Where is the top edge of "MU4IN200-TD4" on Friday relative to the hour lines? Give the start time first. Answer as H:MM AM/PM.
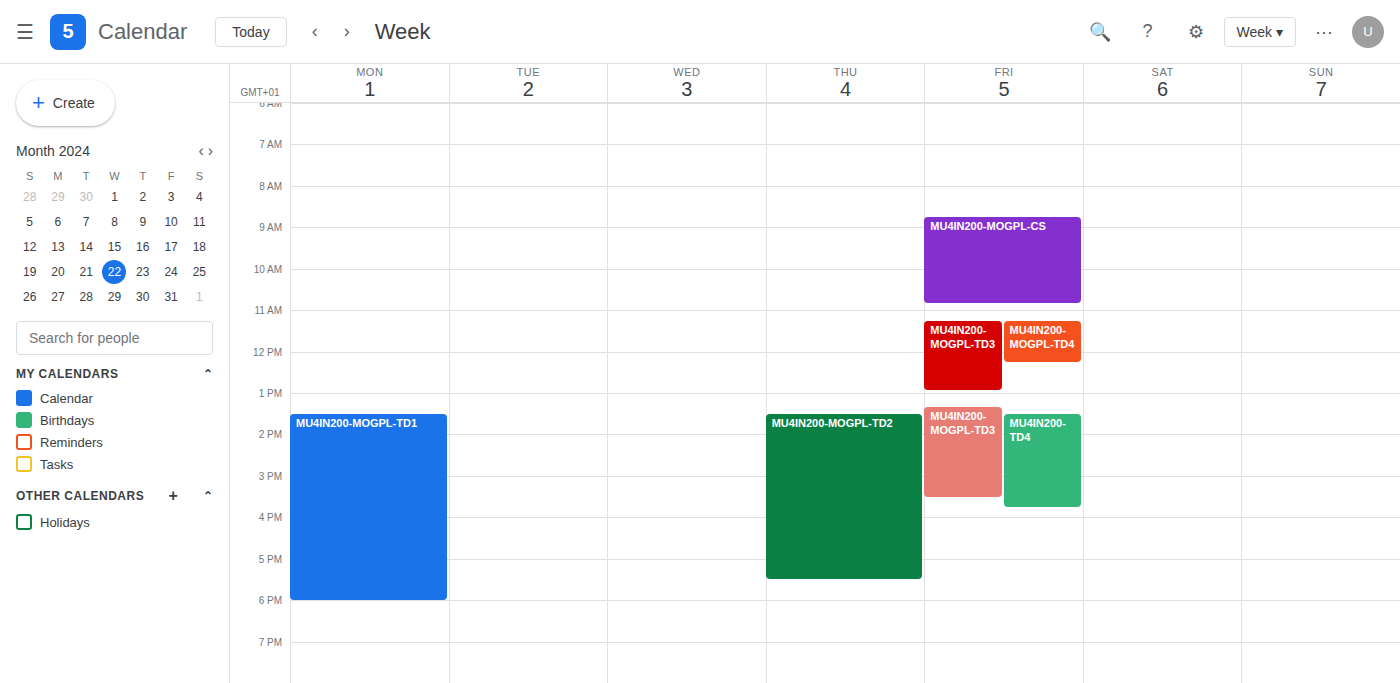
1:30 PM -- halfway between the 1 PM and 2 PM lines.